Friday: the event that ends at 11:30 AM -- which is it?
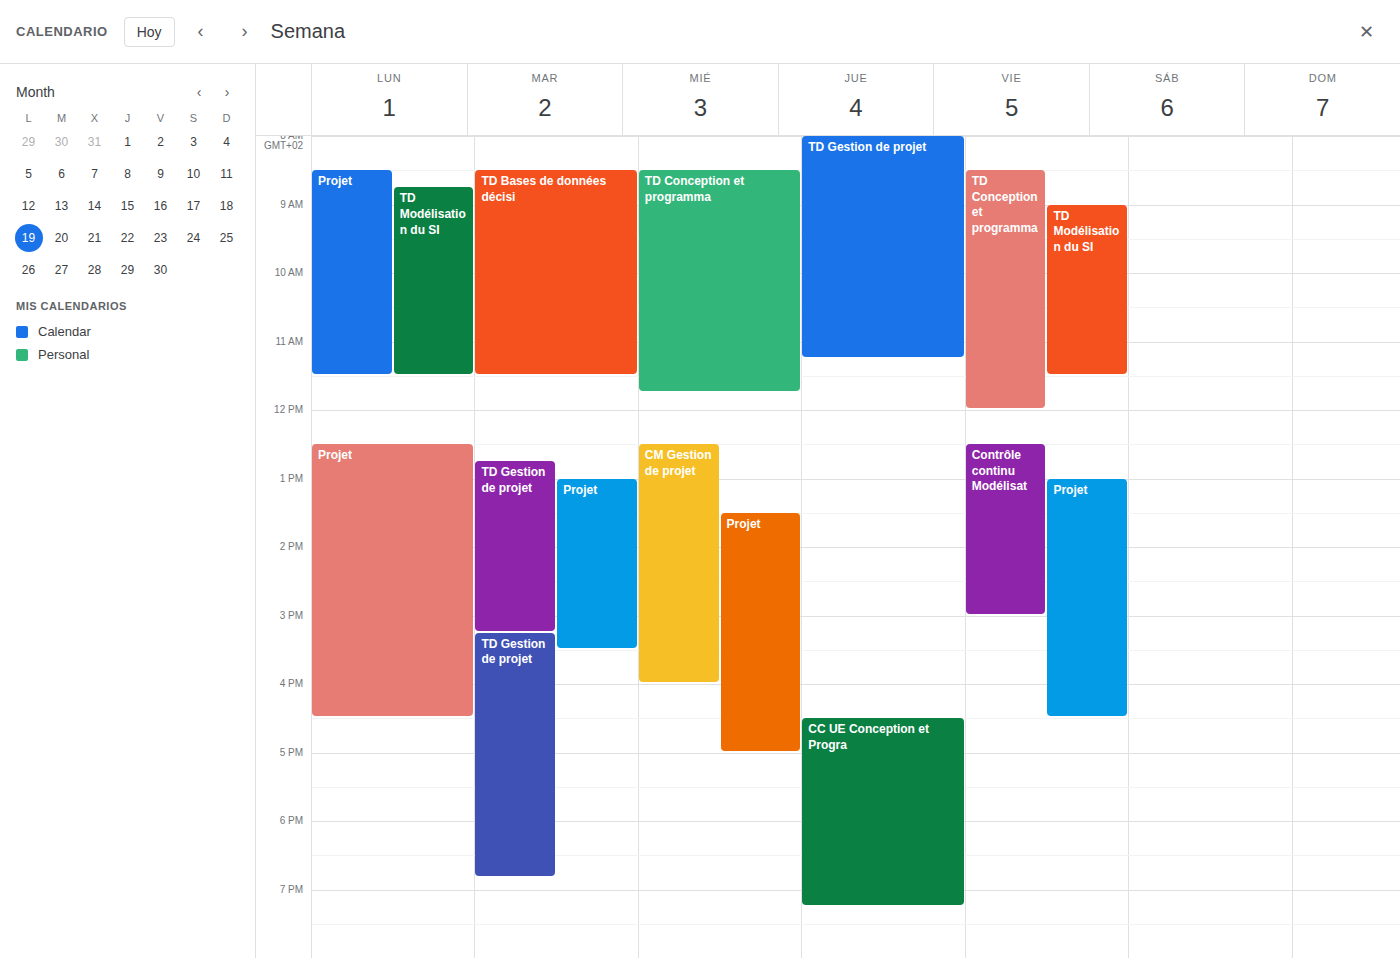
"TD Modélisation du SI"